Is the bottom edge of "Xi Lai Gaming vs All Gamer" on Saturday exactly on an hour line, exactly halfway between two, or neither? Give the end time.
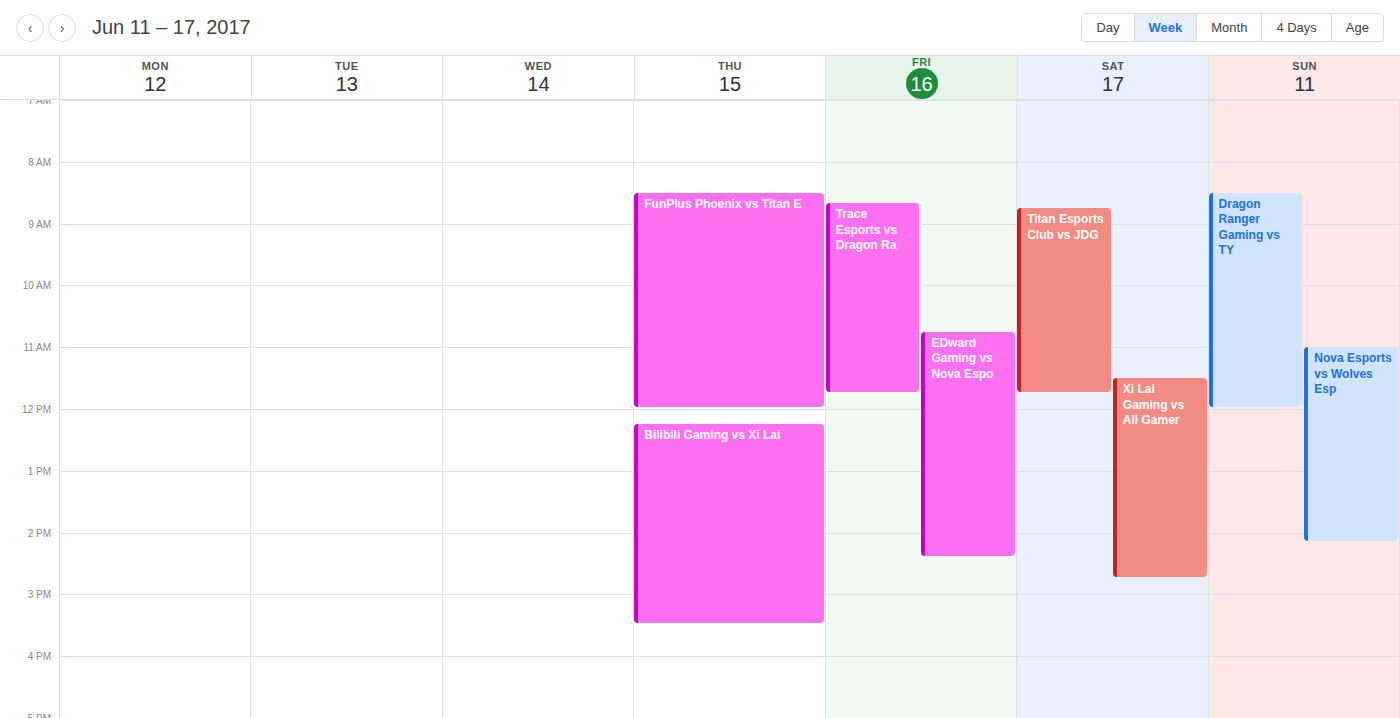
2:45 PM -- neither: three quarters of the way from the 2 PM line to the 3 PM line.